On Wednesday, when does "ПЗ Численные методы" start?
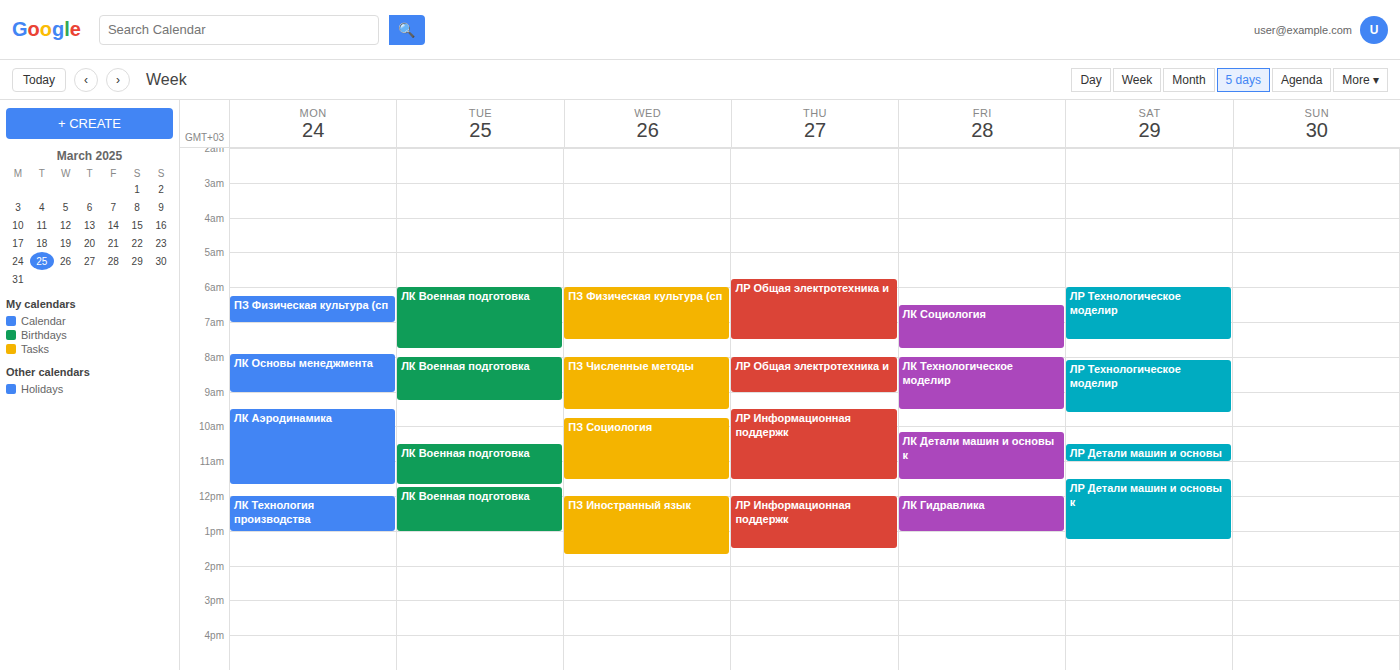
8:00 AM